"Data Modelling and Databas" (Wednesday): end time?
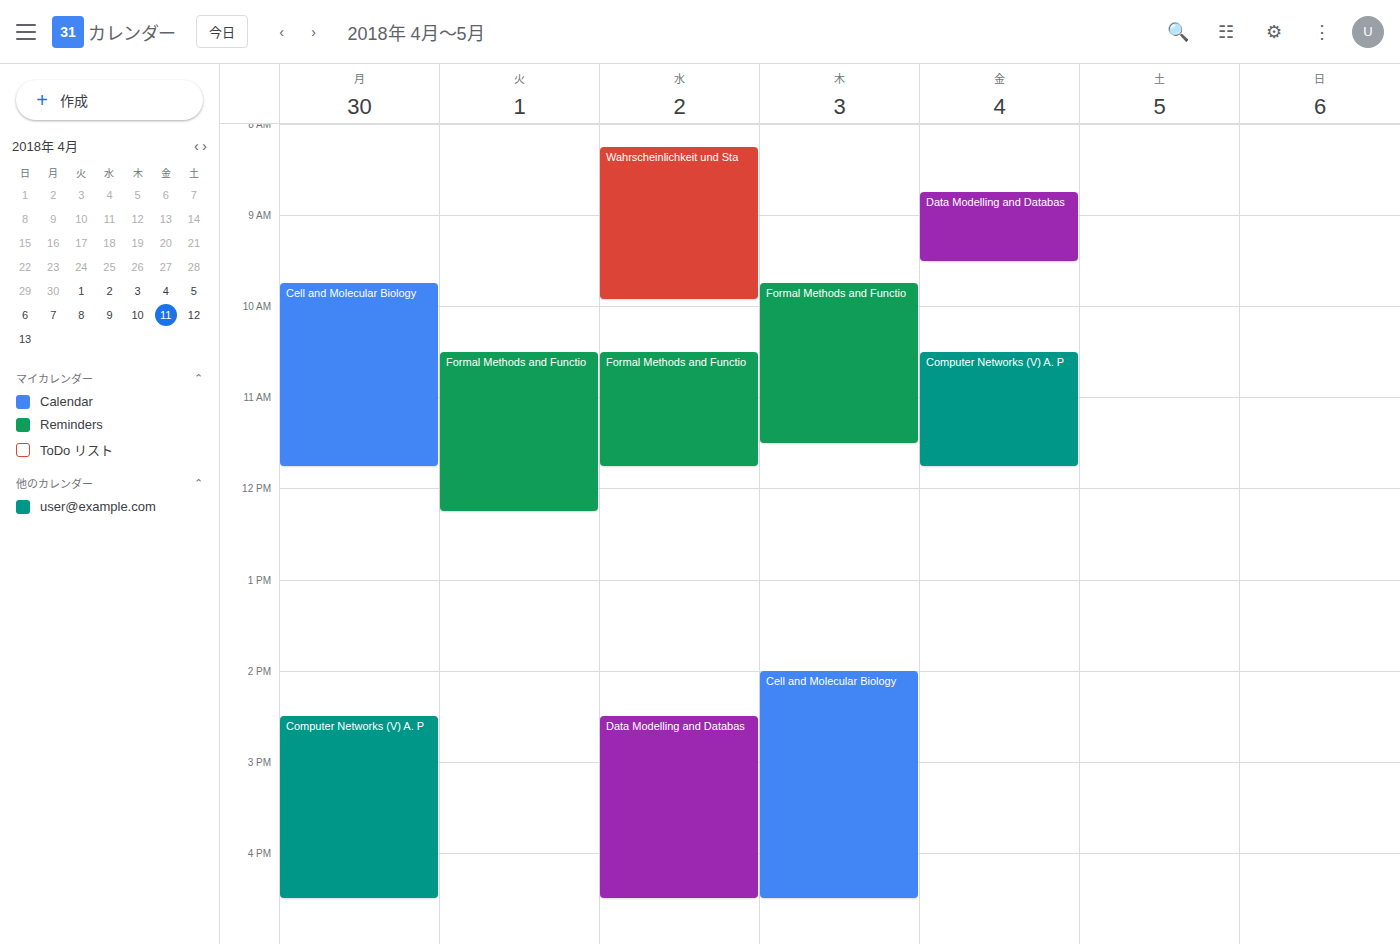
4:30 PM